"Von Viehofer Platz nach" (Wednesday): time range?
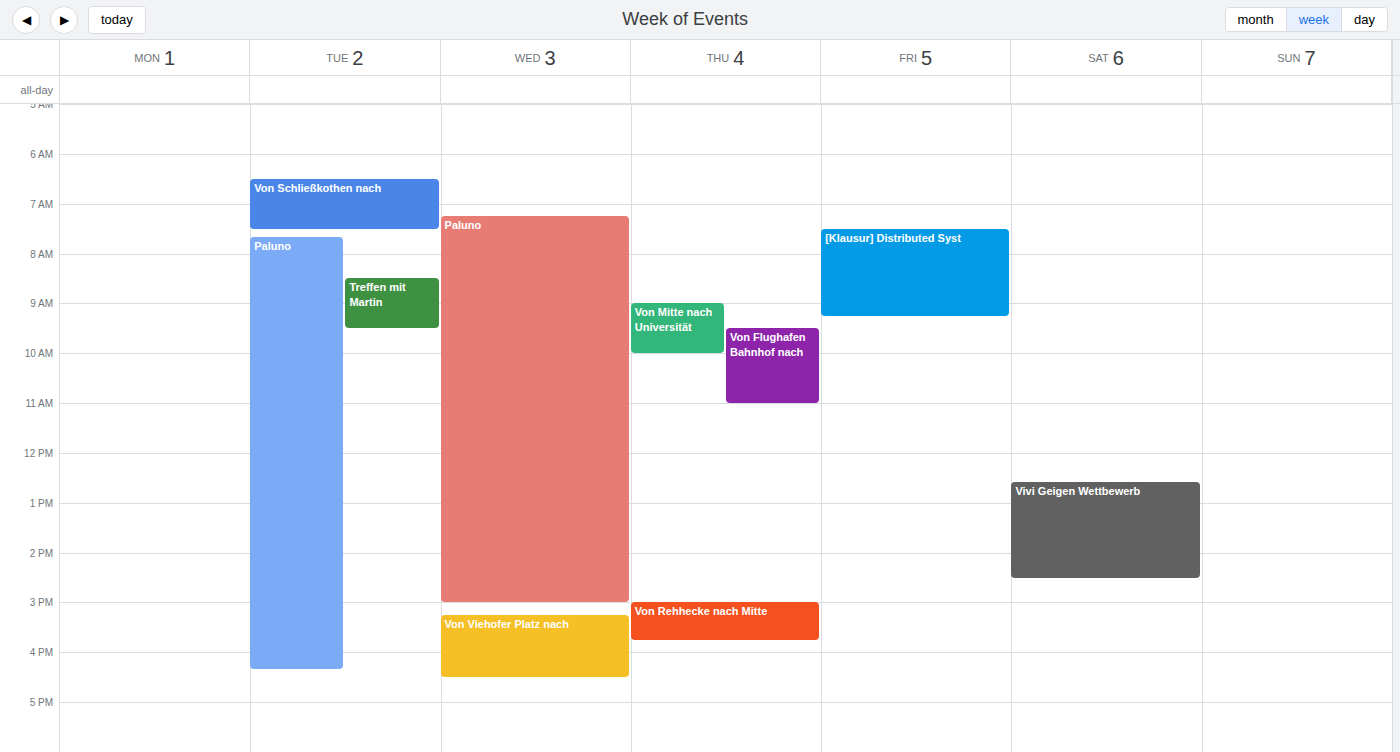
3:15 PM to 4:30 PM